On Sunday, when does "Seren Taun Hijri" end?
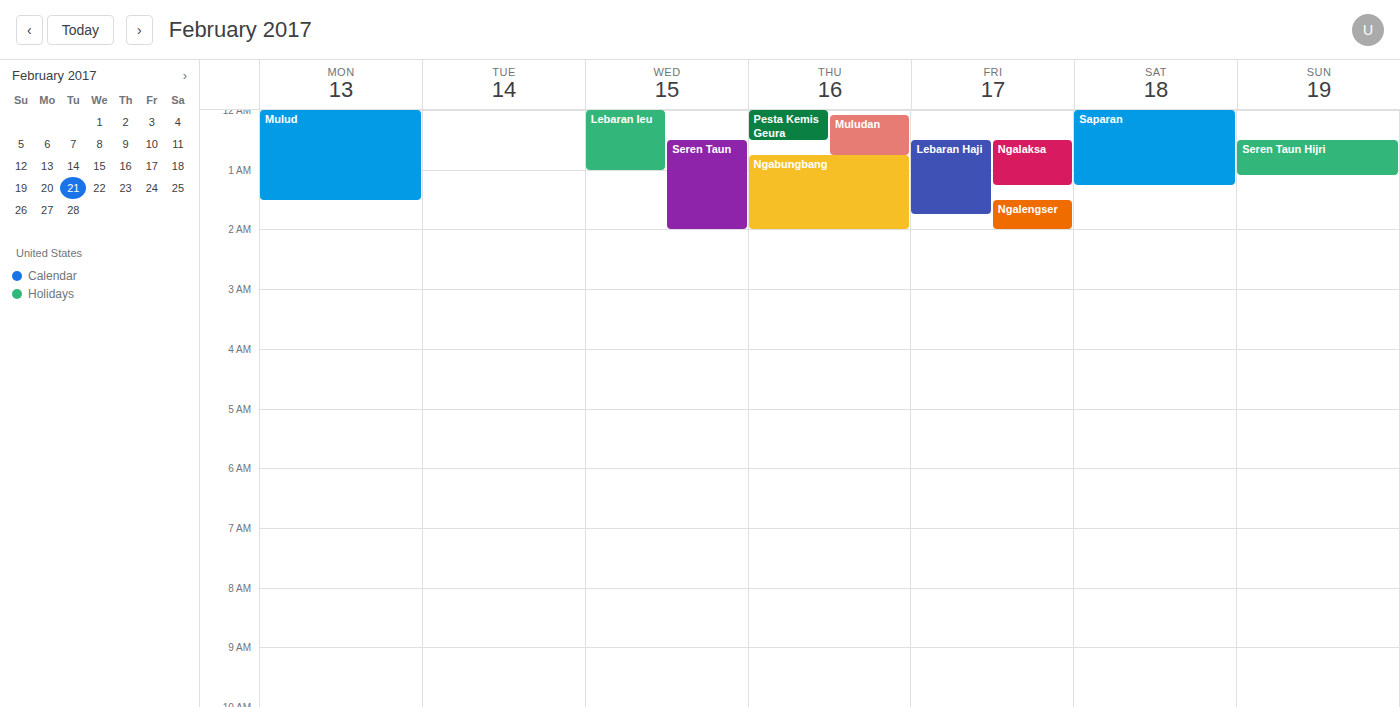
1:05 AM